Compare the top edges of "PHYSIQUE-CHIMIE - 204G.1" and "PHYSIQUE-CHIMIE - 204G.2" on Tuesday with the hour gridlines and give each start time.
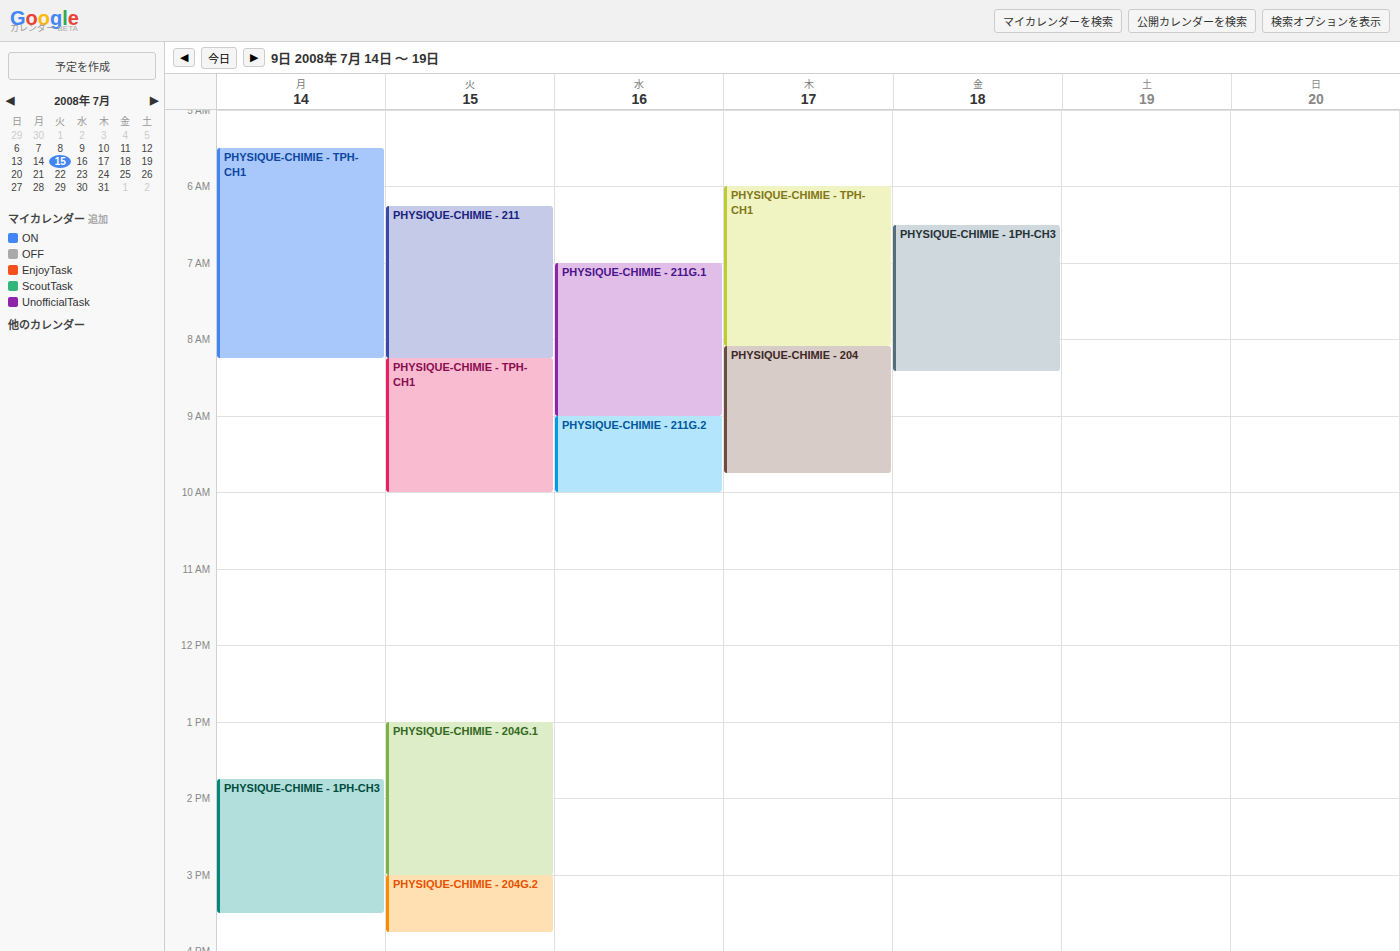
"PHYSIQUE-CHIMIE - 204G.1": 1:00 PM, exactly on the 1 PM line. "PHYSIQUE-CHIMIE - 204G.2": 3:00 PM, exactly on the 3 PM line.